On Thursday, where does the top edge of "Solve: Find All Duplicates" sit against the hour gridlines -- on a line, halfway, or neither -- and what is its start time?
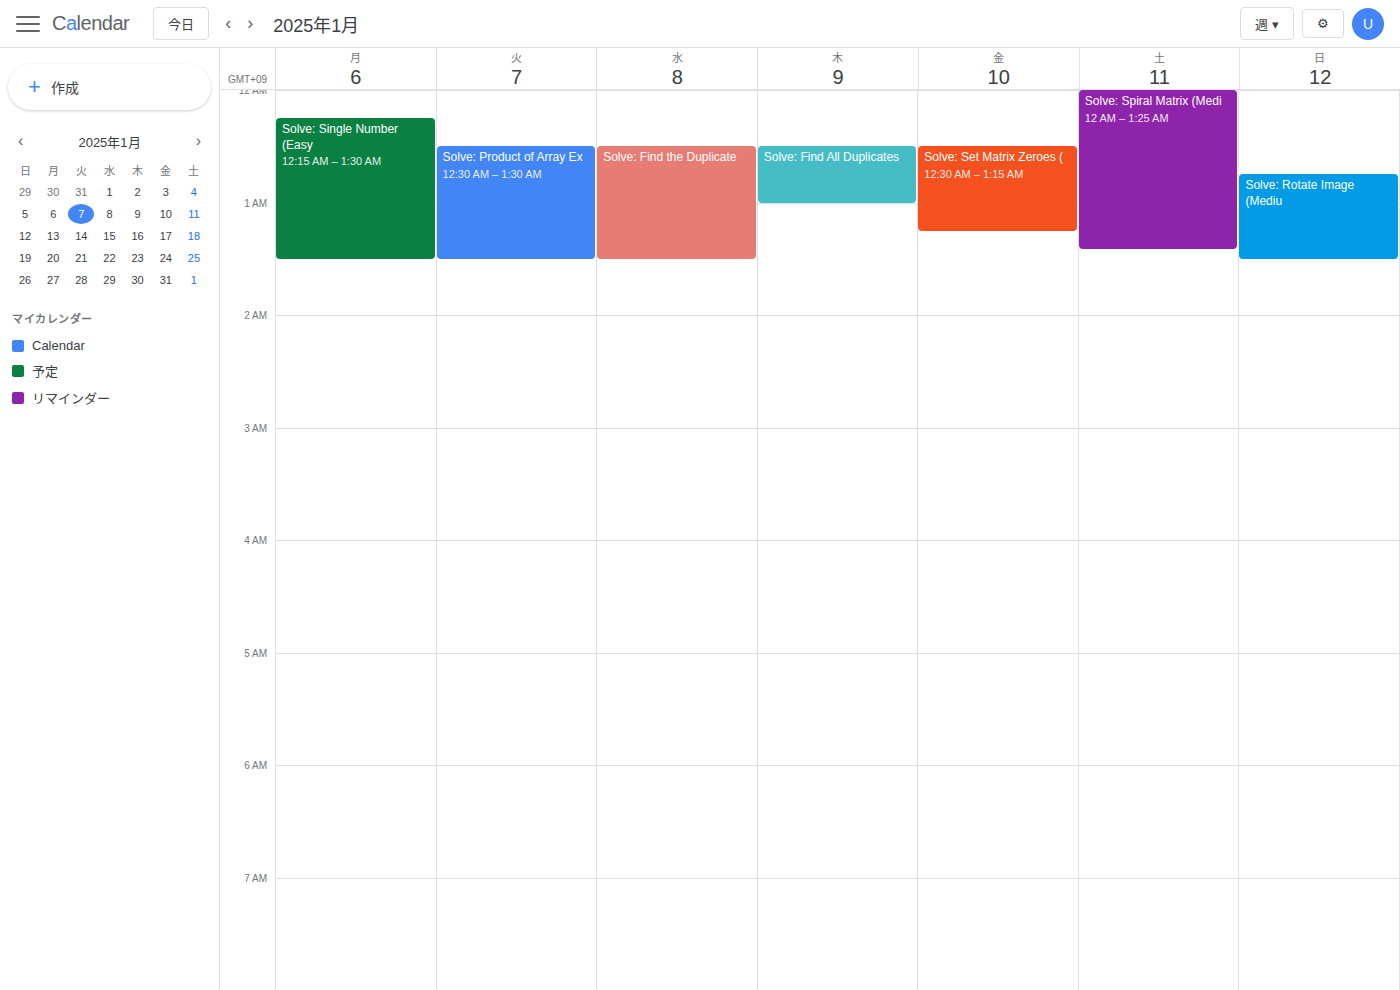
12:30 AM -- halfway between the 12 AM and 1 AM lines.